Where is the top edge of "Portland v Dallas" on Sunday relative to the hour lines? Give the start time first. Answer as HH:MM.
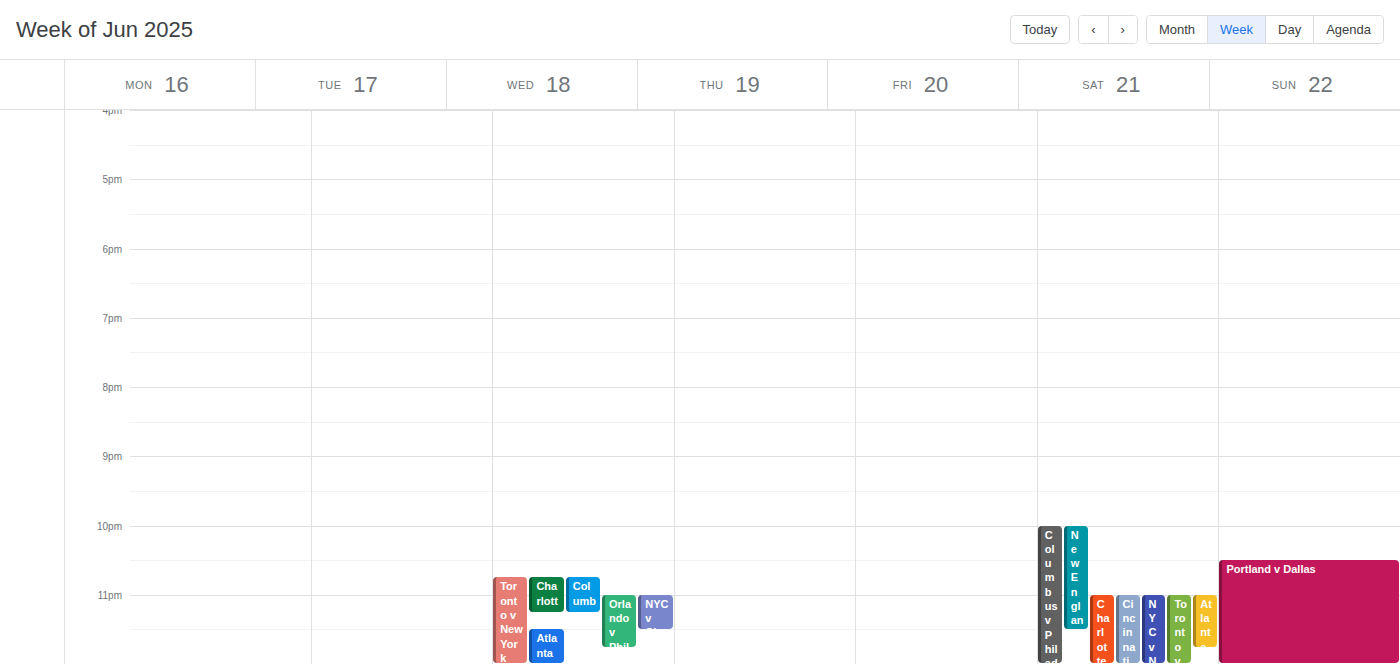
22:30 -- halfway between the 22:00 and 23:00 lines.